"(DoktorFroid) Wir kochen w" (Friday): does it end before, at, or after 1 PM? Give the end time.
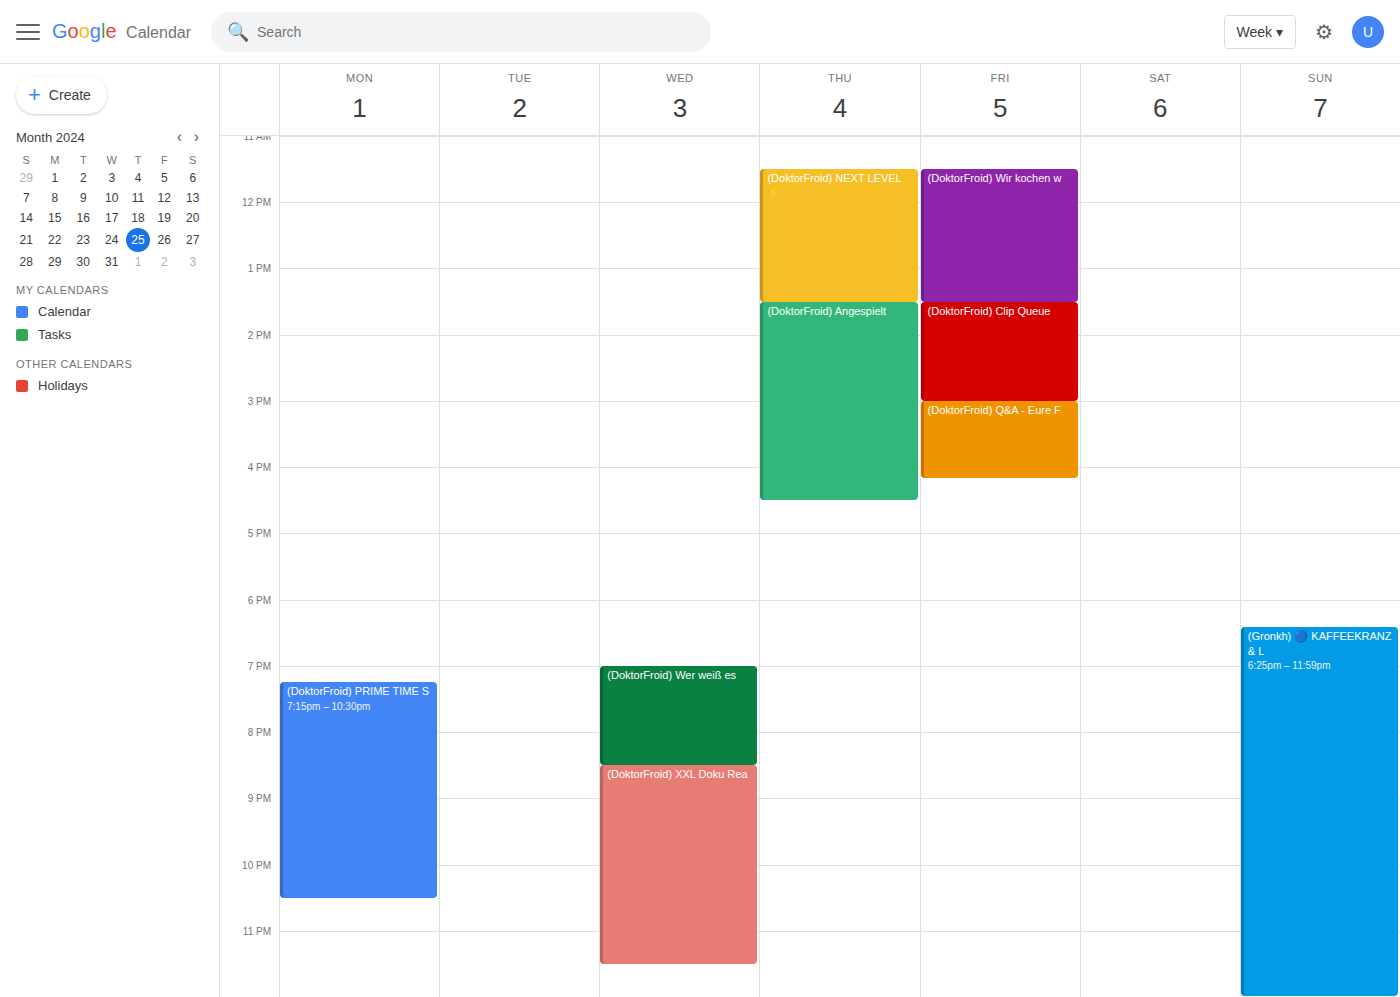
1:30 PM -- after 1 PM, 30 minutes below the 1 PM line.